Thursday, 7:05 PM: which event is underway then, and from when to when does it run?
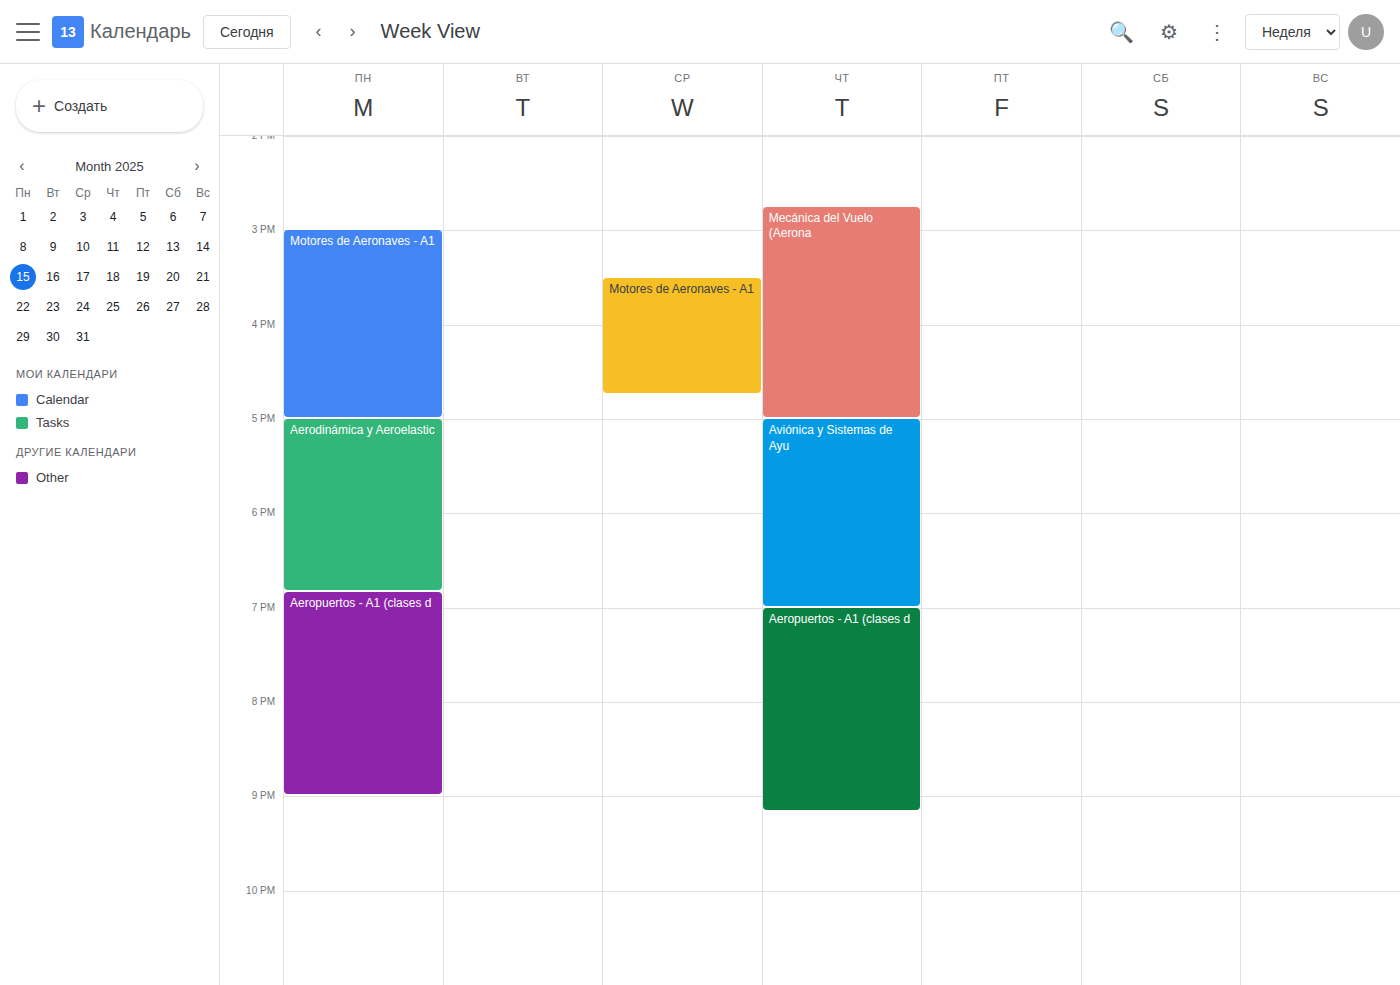
"Aeropuertos - A1 (clases d", 7:00 PM to 9:10 PM